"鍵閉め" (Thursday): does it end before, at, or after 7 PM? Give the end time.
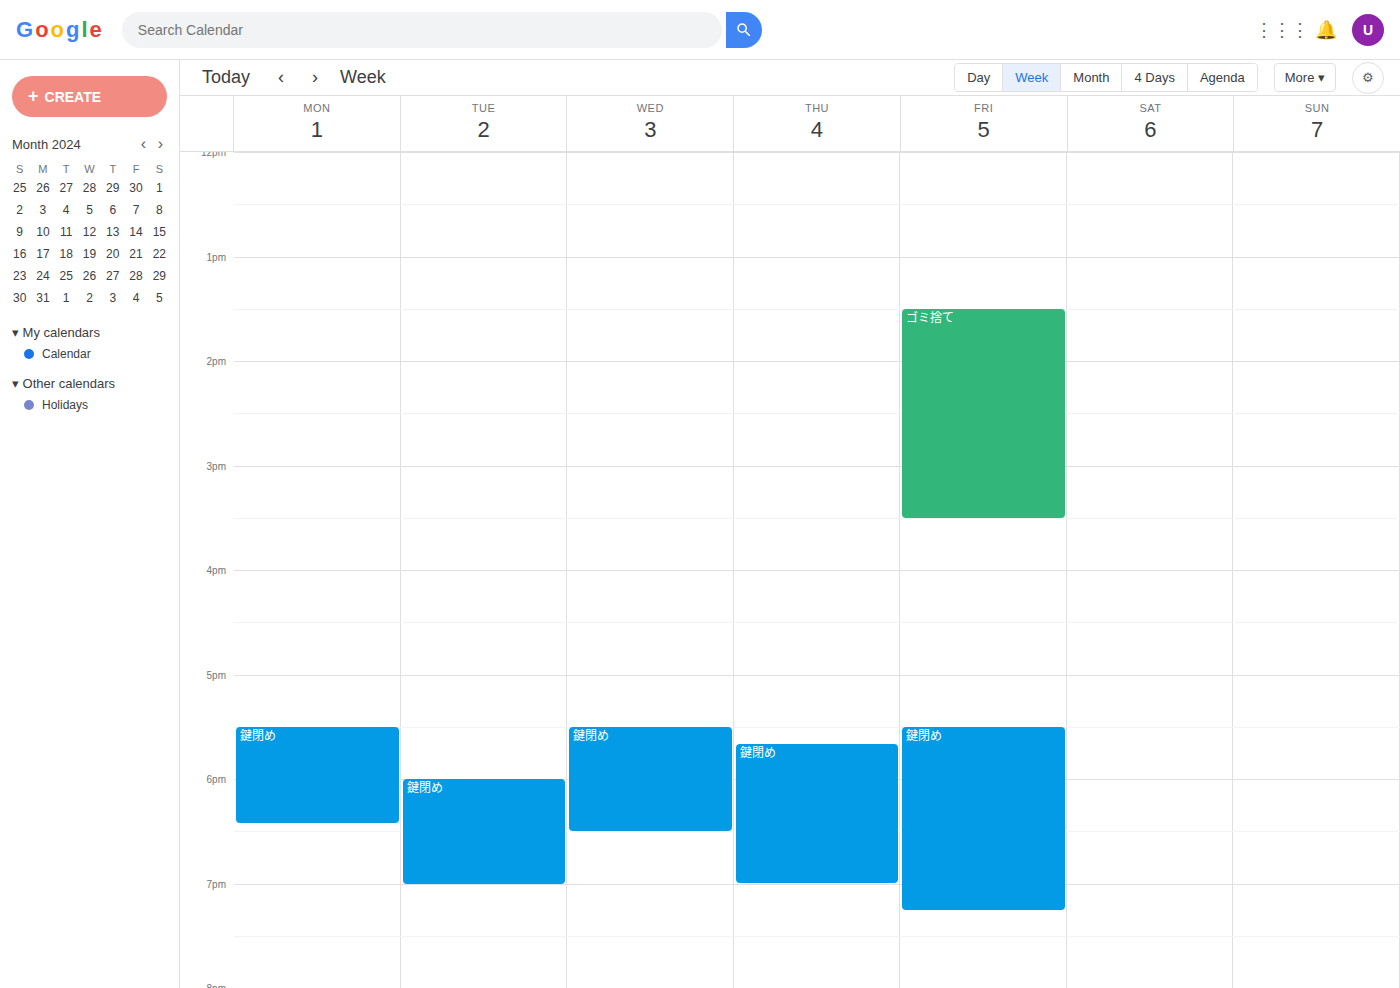
7:00 PM -- exactly at 7 PM, on the 7 PM line.